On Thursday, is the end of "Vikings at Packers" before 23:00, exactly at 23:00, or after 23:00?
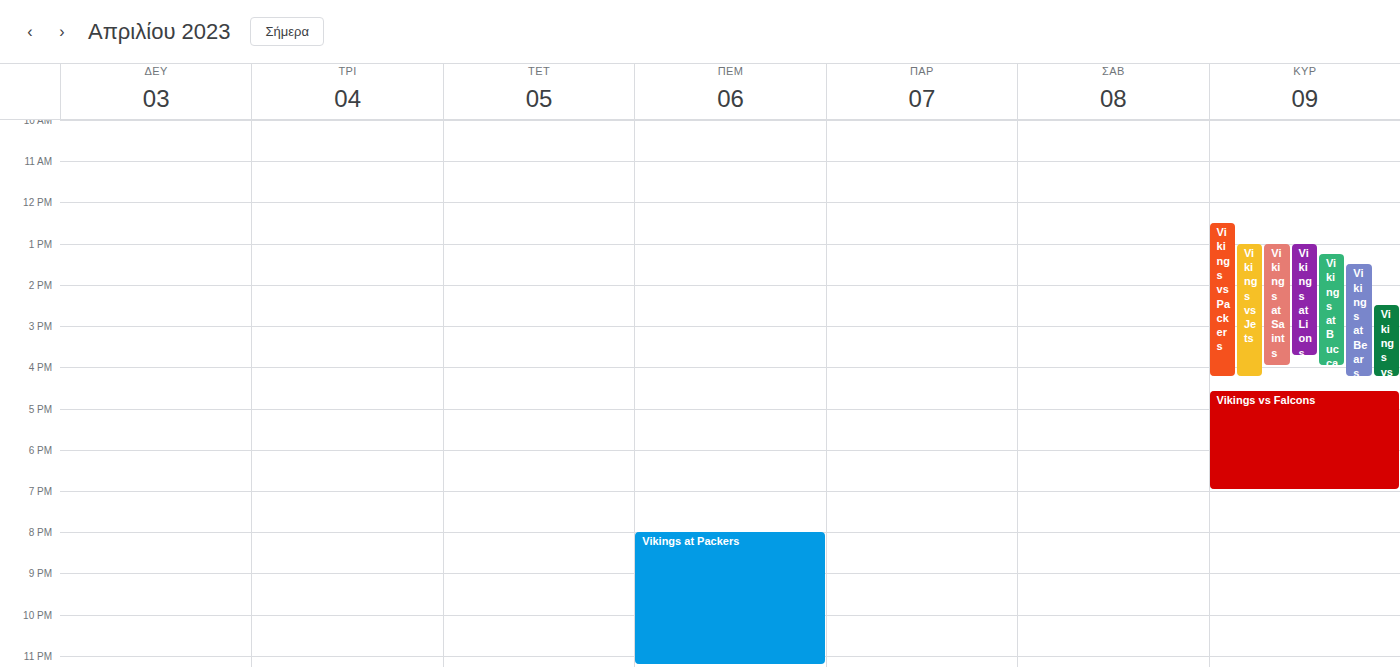
23:15 -- after 23:00, 15 minutes below the 23:00 line.